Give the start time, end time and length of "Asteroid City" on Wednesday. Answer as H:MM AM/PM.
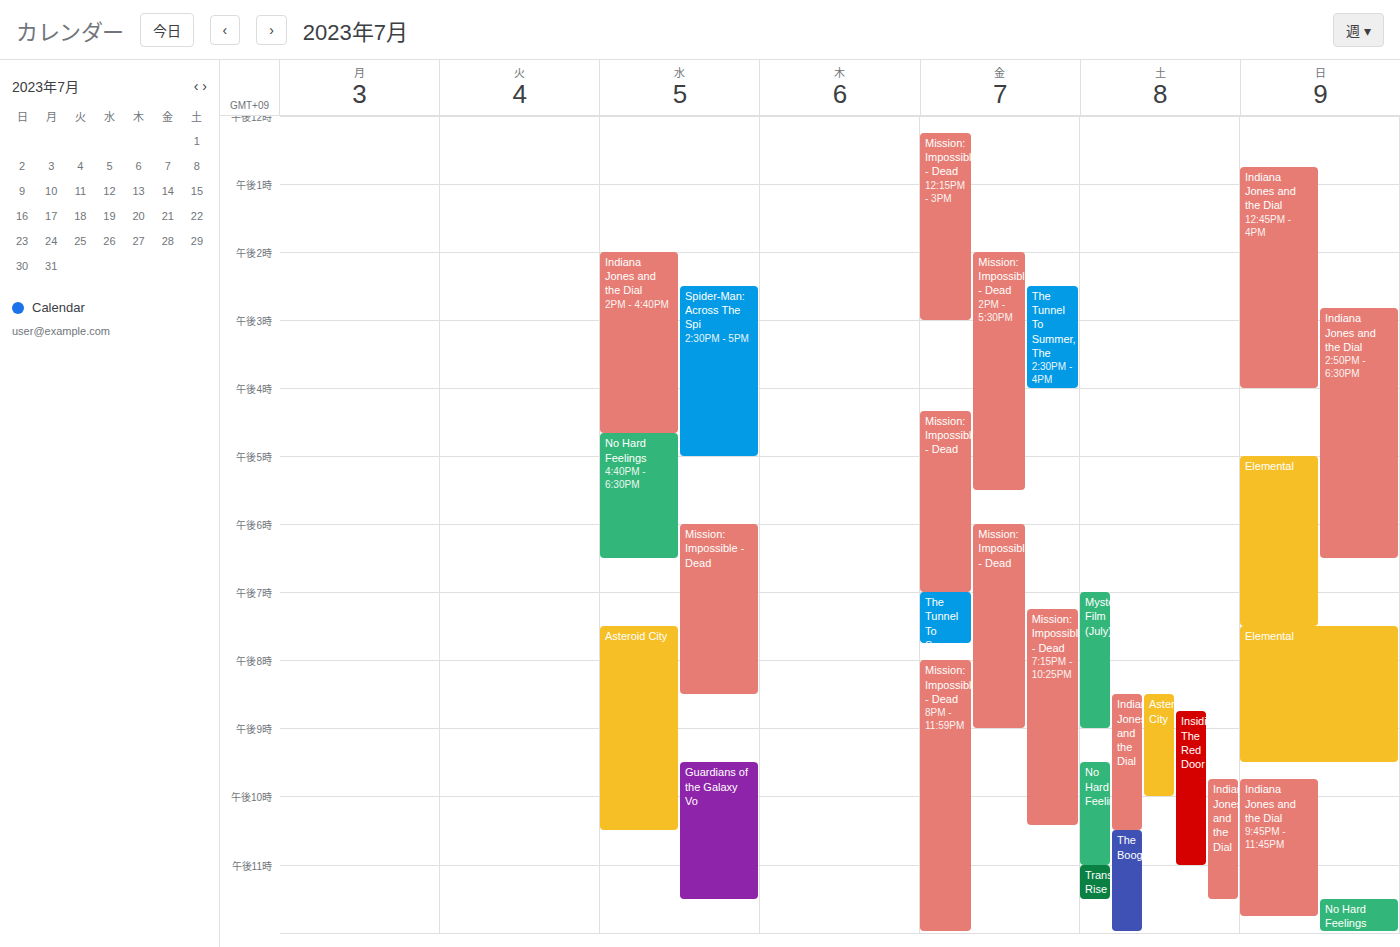
7:30 PM to 10:30 PM, 3 hours